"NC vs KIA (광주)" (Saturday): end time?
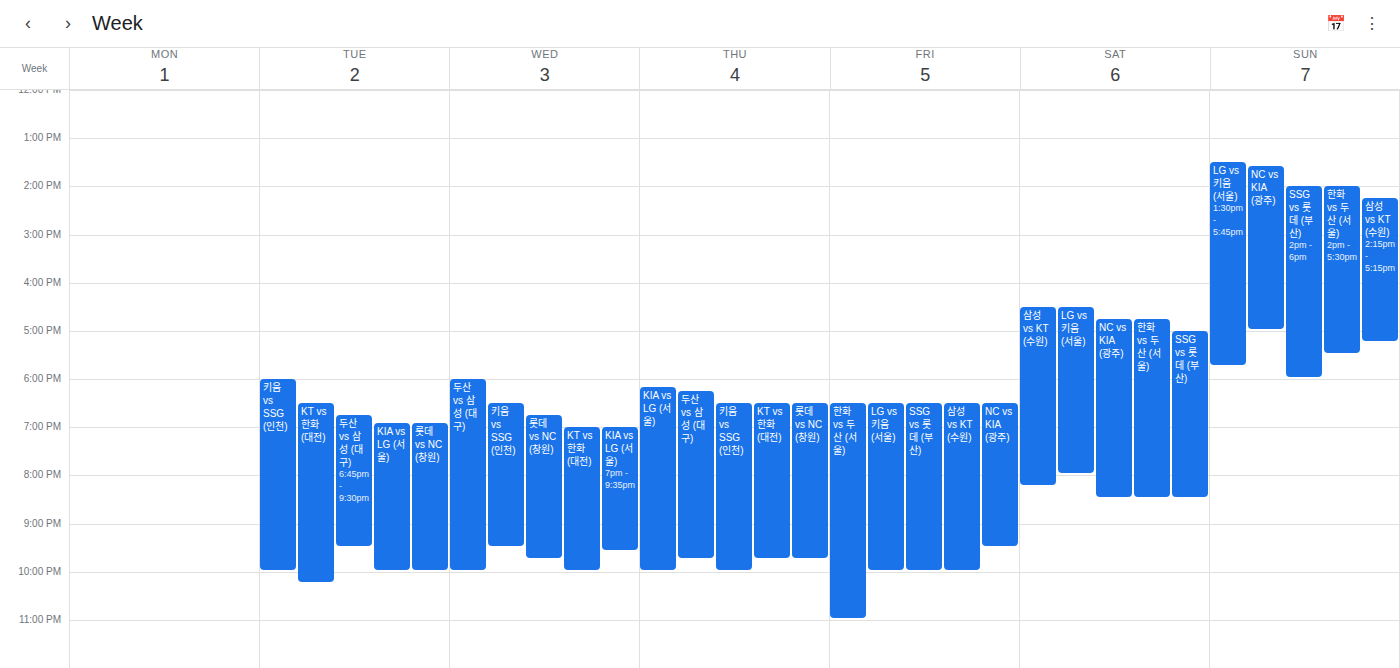
8:30 PM